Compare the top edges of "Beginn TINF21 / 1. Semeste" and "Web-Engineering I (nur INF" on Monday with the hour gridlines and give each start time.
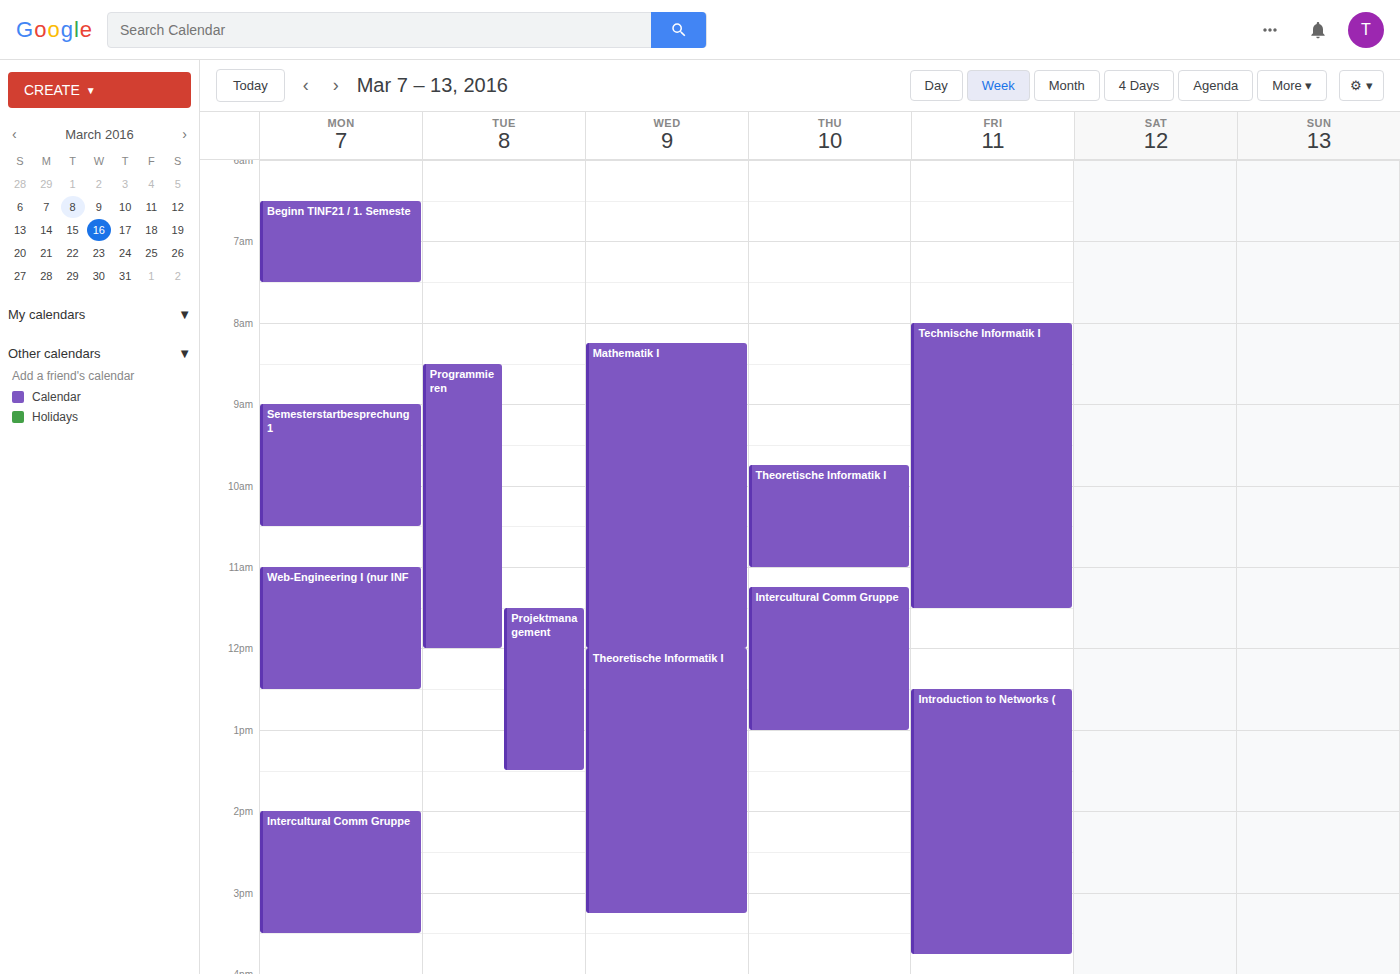
"Beginn TINF21 / 1. Semeste": 6:30 AM, halfway between the 6 AM and 7 AM lines. "Web-Engineering I (nur INF": 11:00 AM, exactly on the 11 AM line.